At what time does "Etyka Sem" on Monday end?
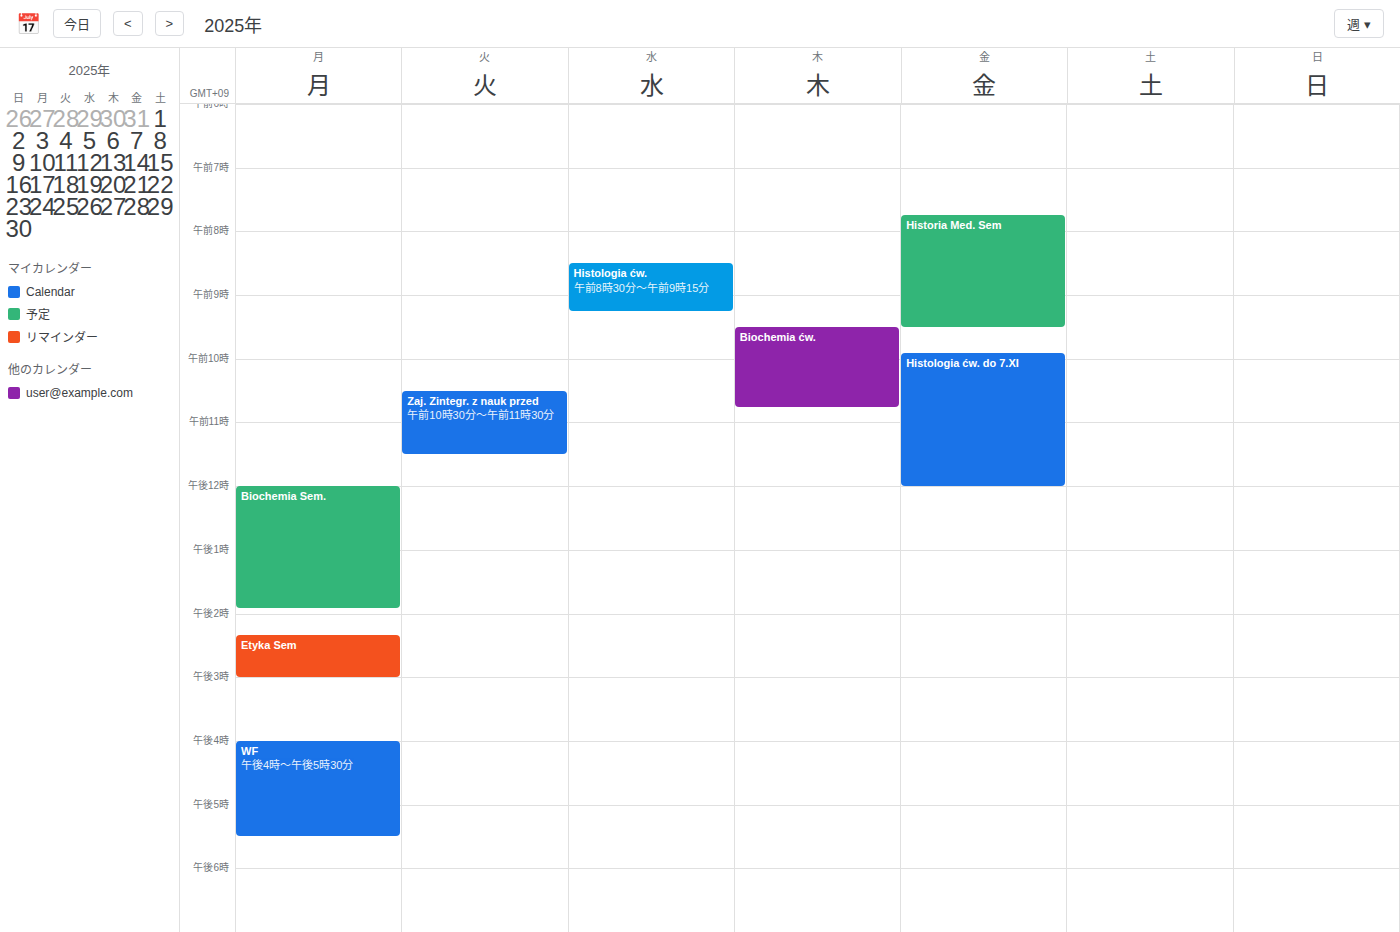
15:00